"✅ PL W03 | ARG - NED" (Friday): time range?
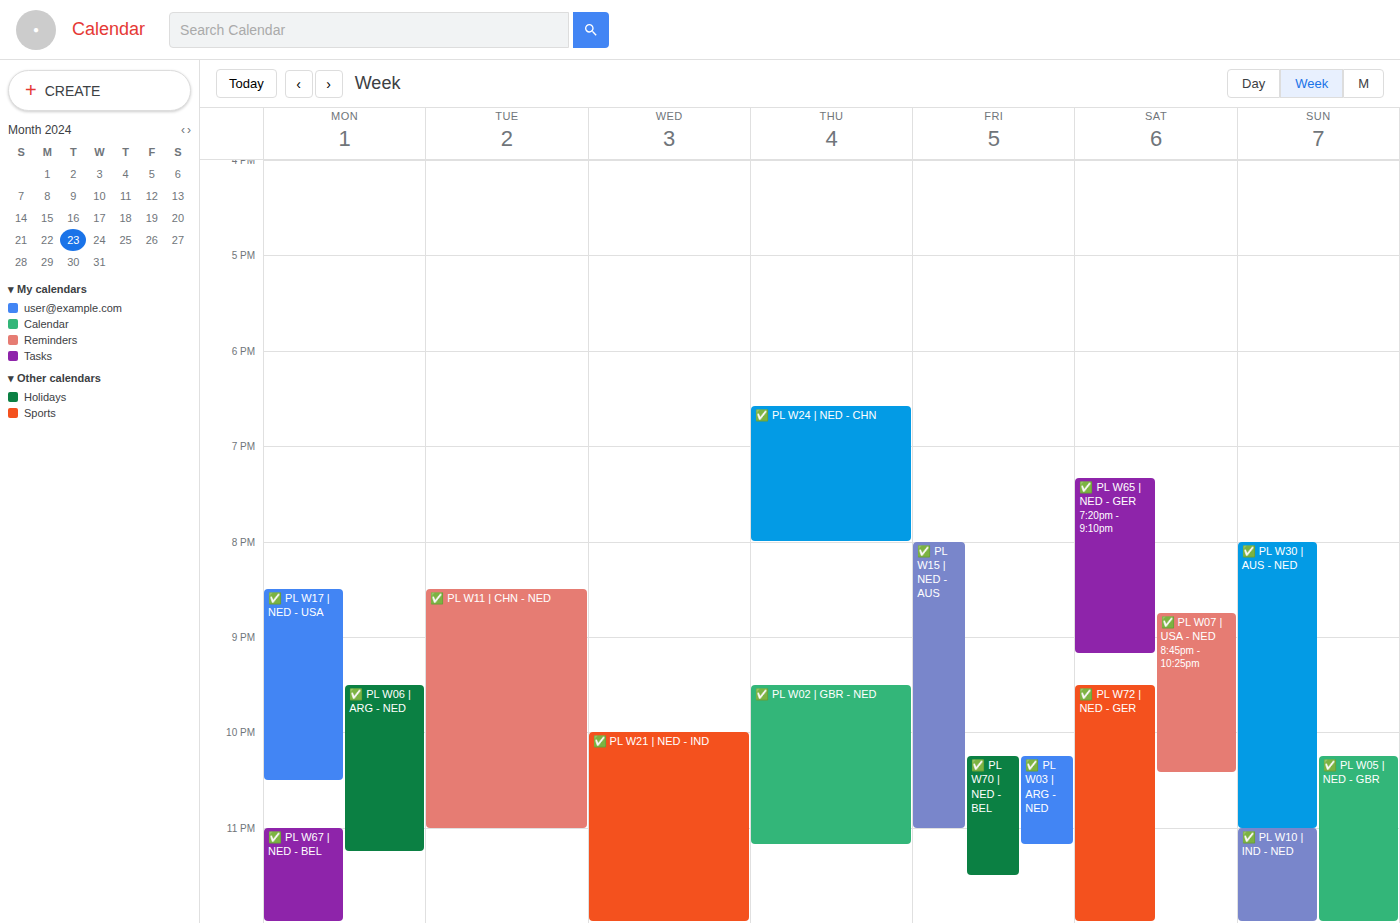
10:15 PM to 11:10 PM